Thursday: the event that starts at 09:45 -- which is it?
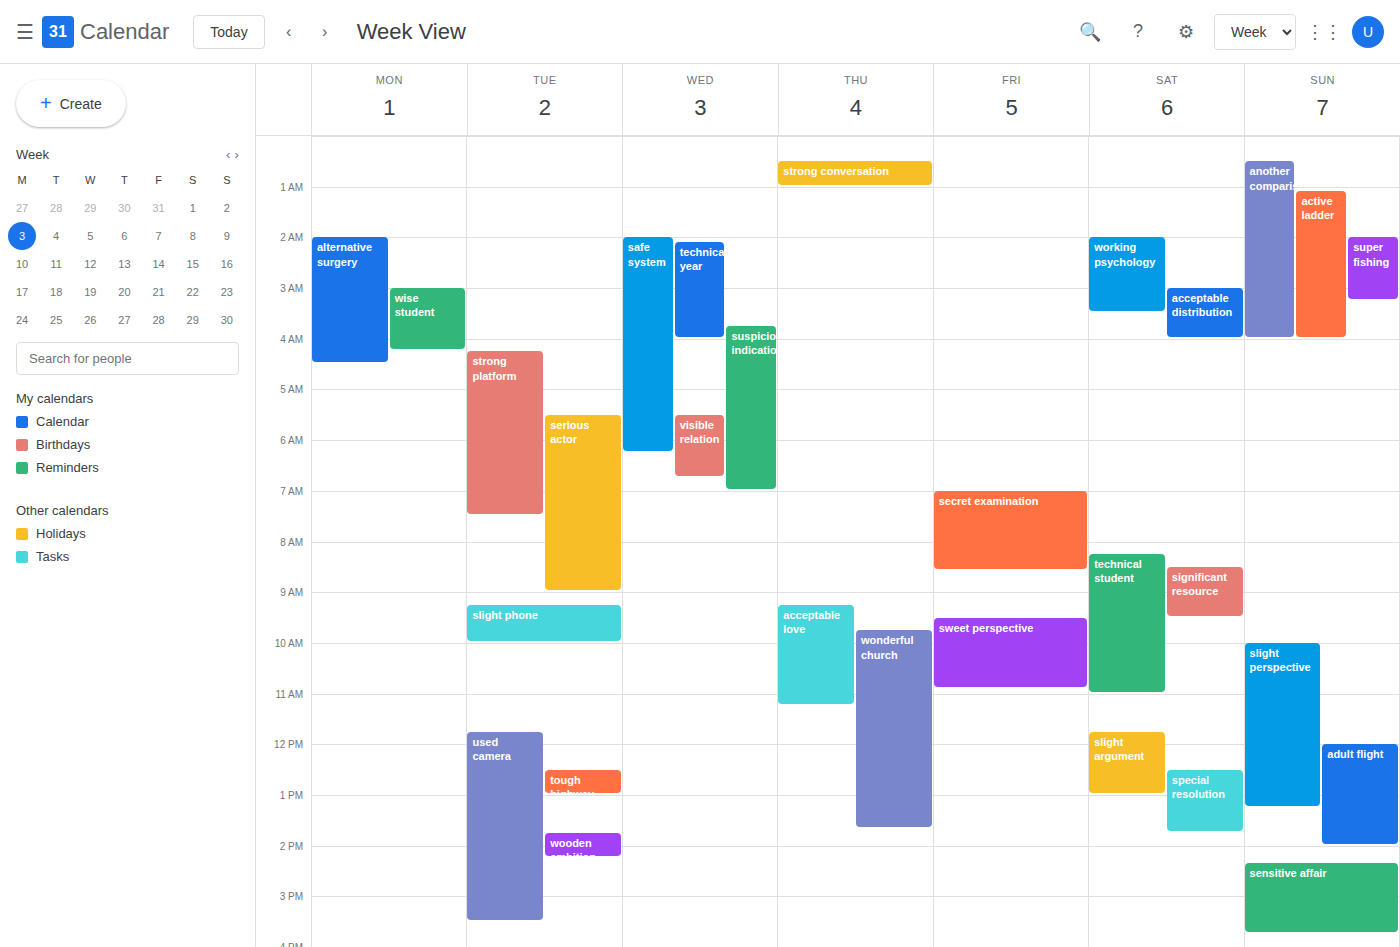
"wonderful church"